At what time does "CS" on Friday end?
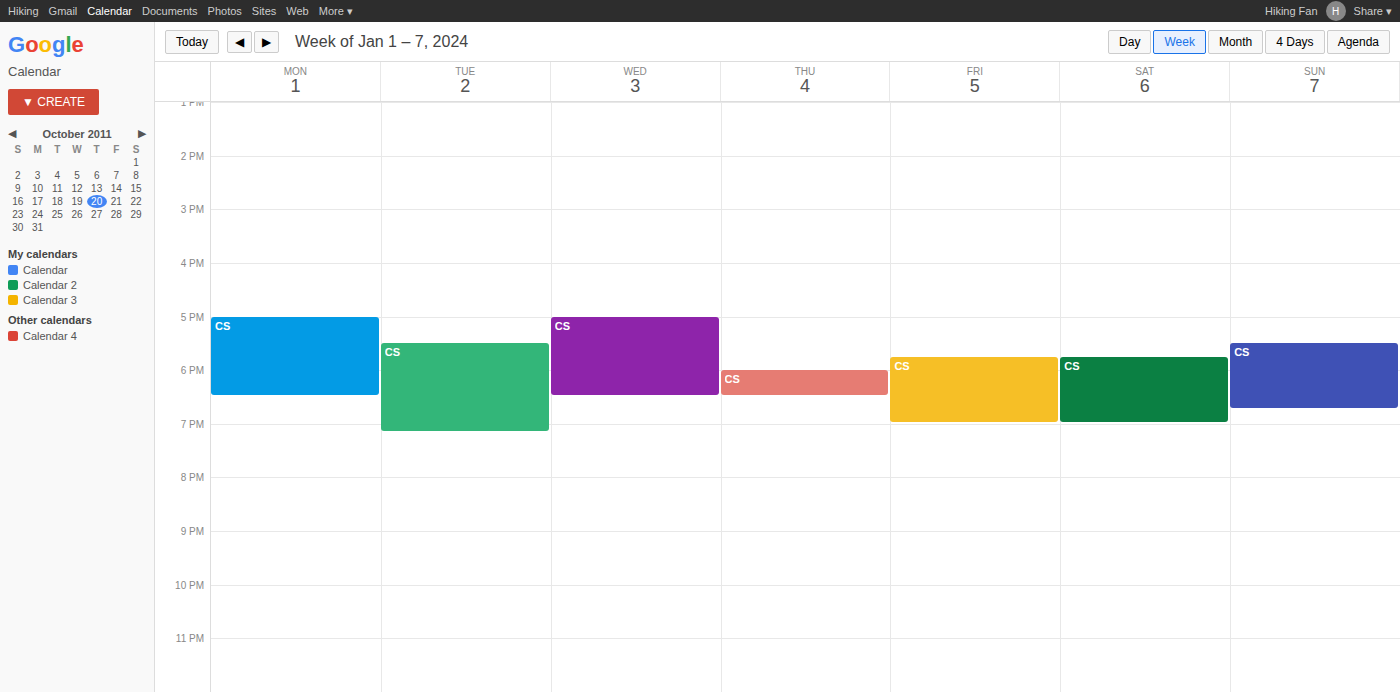
19:00